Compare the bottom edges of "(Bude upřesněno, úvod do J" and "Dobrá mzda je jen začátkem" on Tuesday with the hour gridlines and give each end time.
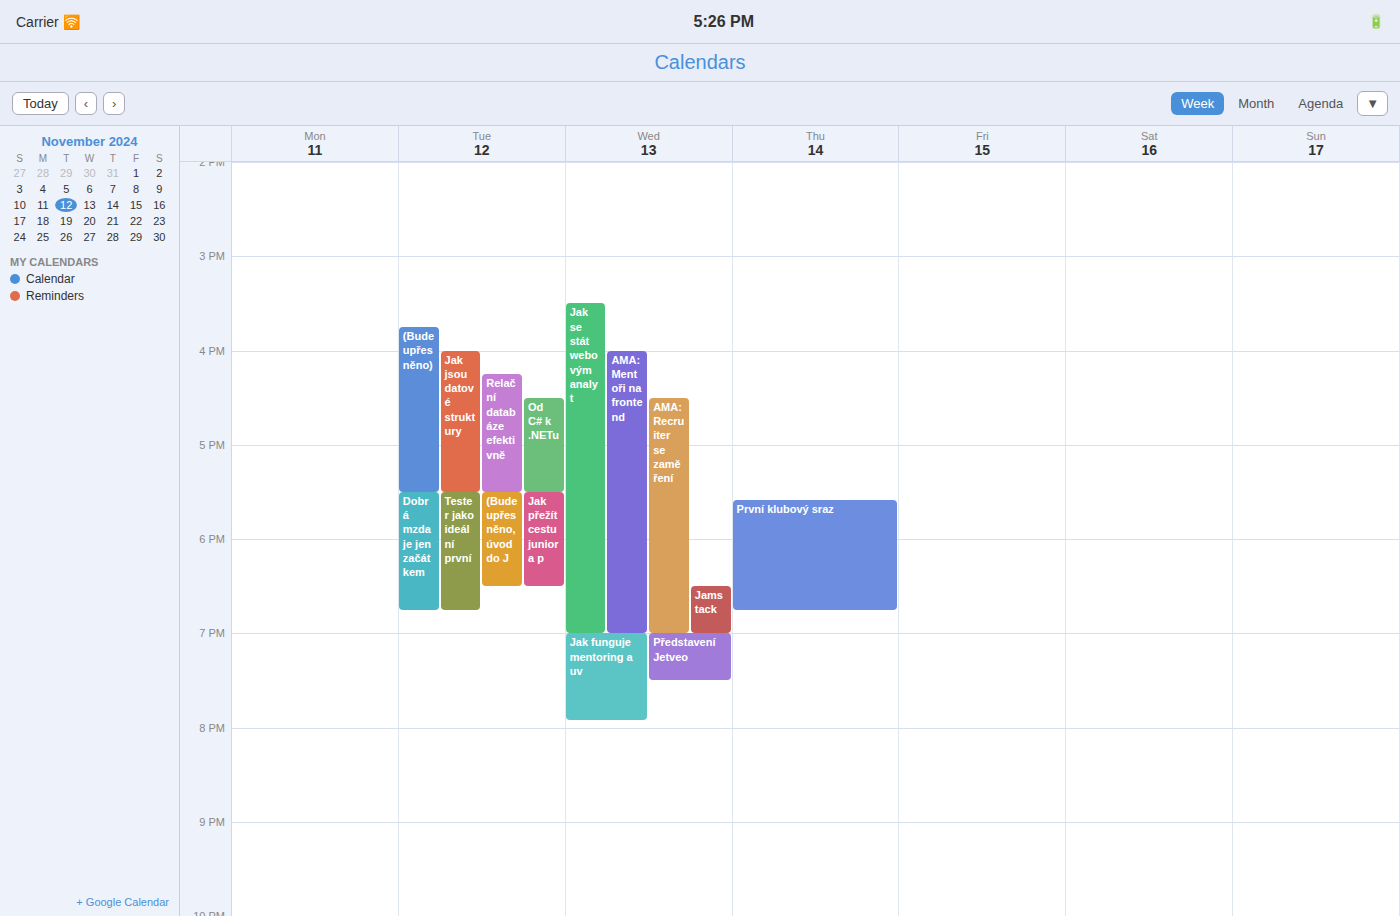
"(Bude upřesněno, úvod do J": 6:30 PM, halfway between the 6 PM and 7 PM lines. "Dobrá mzda je jen začátkem": 6:45 PM, neither: three quarters of the way from the 6 PM line to the 7 PM line.